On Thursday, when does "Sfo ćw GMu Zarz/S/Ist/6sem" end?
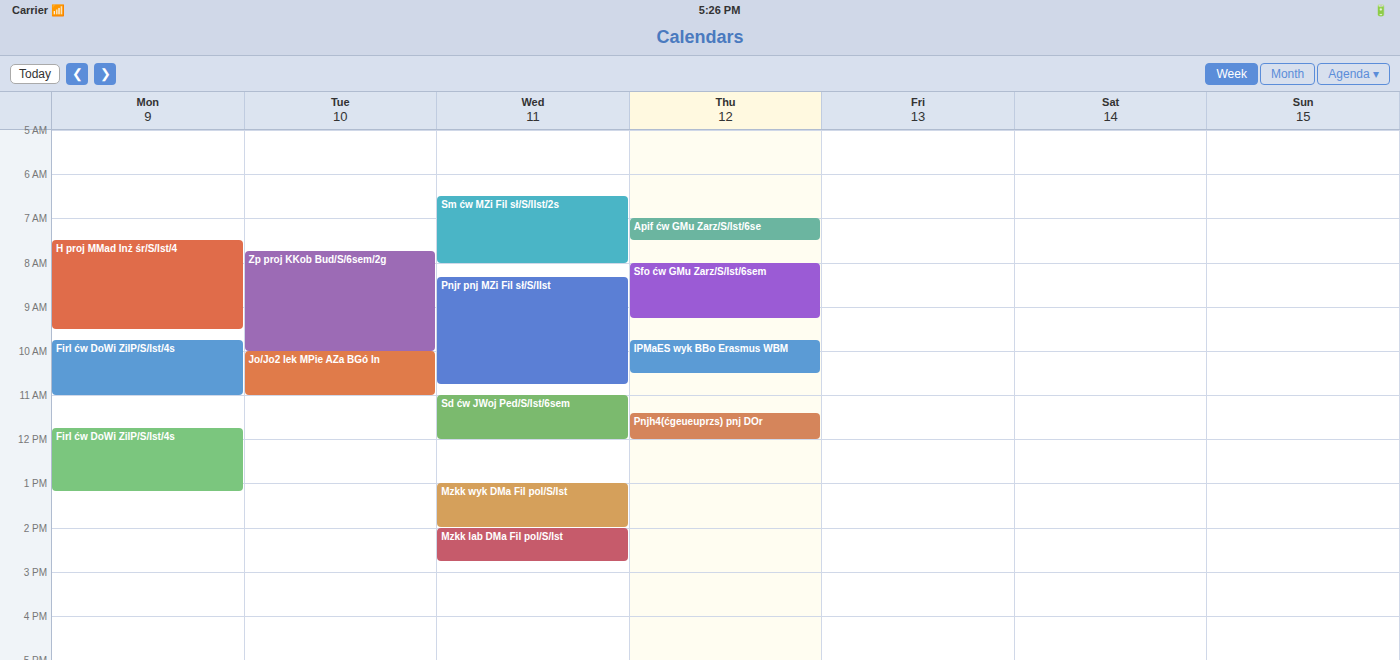
9:15 AM